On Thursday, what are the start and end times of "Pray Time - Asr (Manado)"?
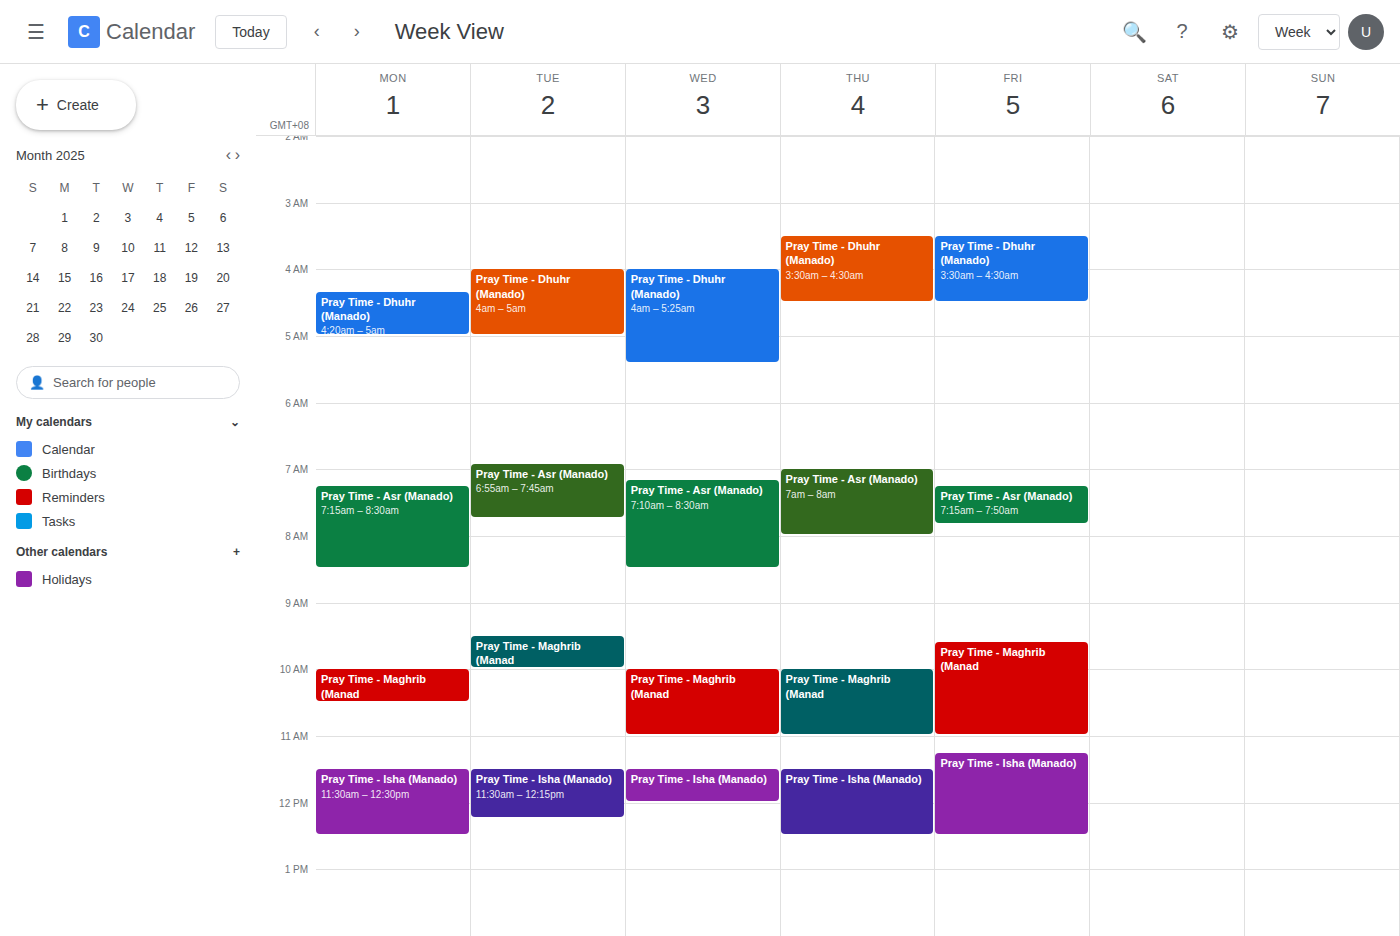
7:00 AM to 8:00 AM